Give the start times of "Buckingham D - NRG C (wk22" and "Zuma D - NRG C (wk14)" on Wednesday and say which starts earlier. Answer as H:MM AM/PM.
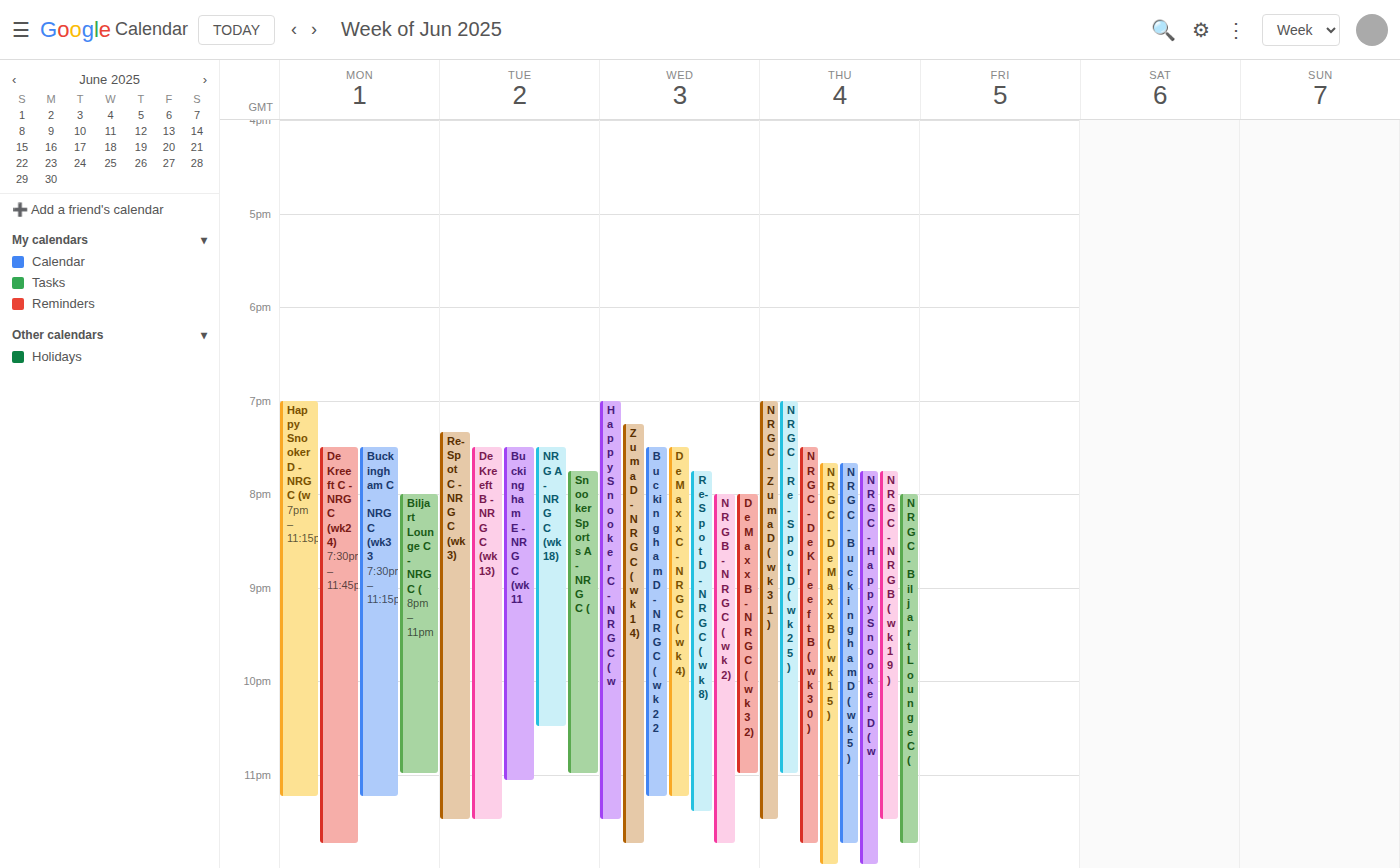
"Zuma D - NRG C (wk14)" 7:15 PM; "Buckingham D - NRG C (wk22" 7:30 PM.